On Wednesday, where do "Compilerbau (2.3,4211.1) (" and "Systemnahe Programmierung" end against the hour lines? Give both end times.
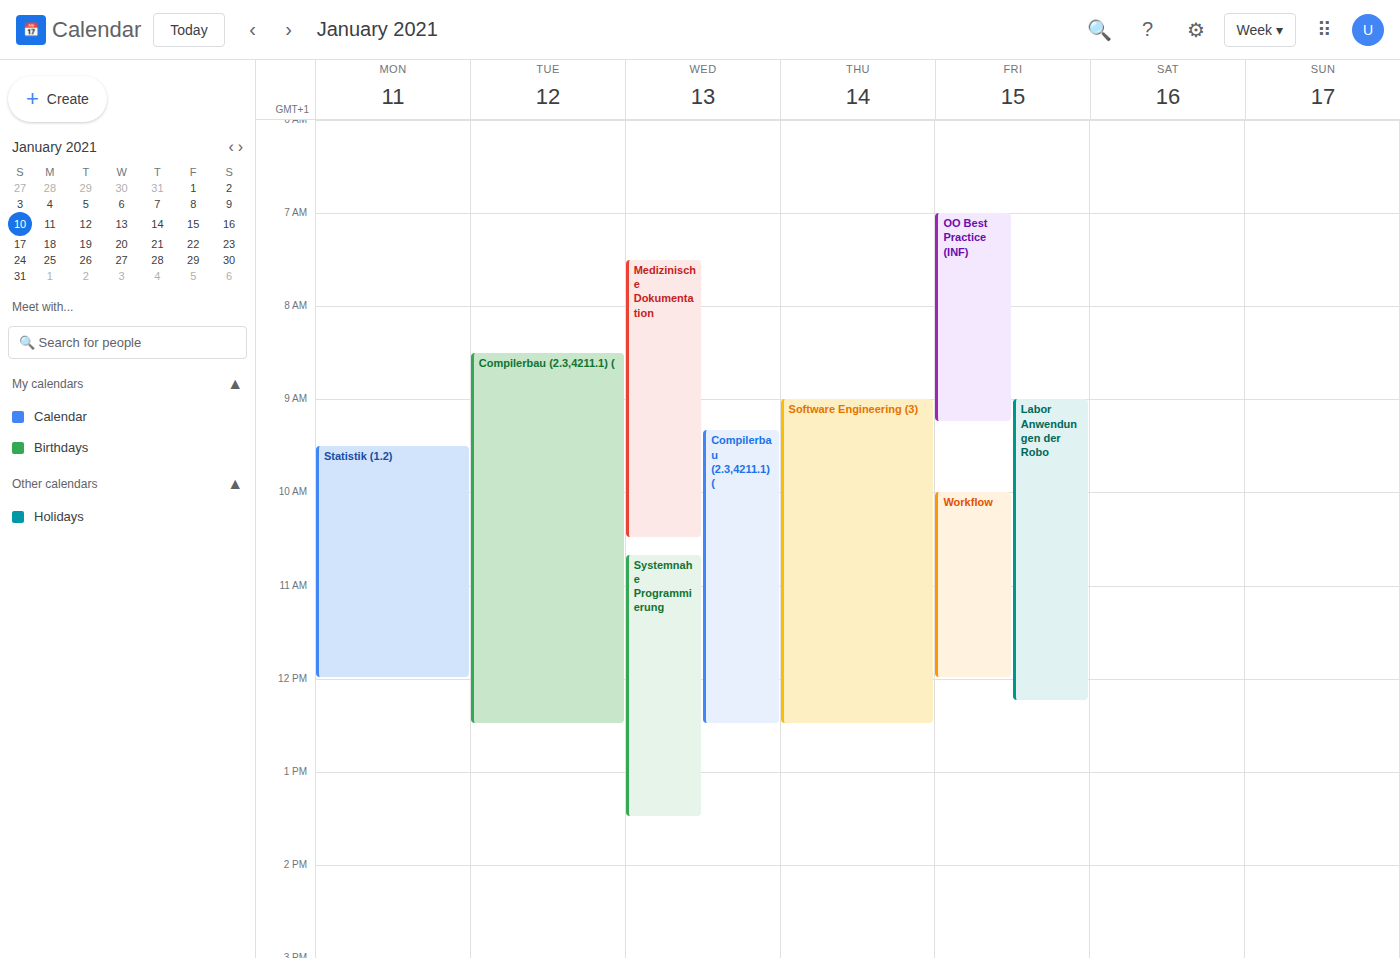
"Compilerbau (2.3,4211.1) (": 12:30 PM, halfway between the 12 PM and 1 PM lines. "Systemnahe Programmierung": 1:30 PM, halfway between the 1 PM and 2 PM lines.